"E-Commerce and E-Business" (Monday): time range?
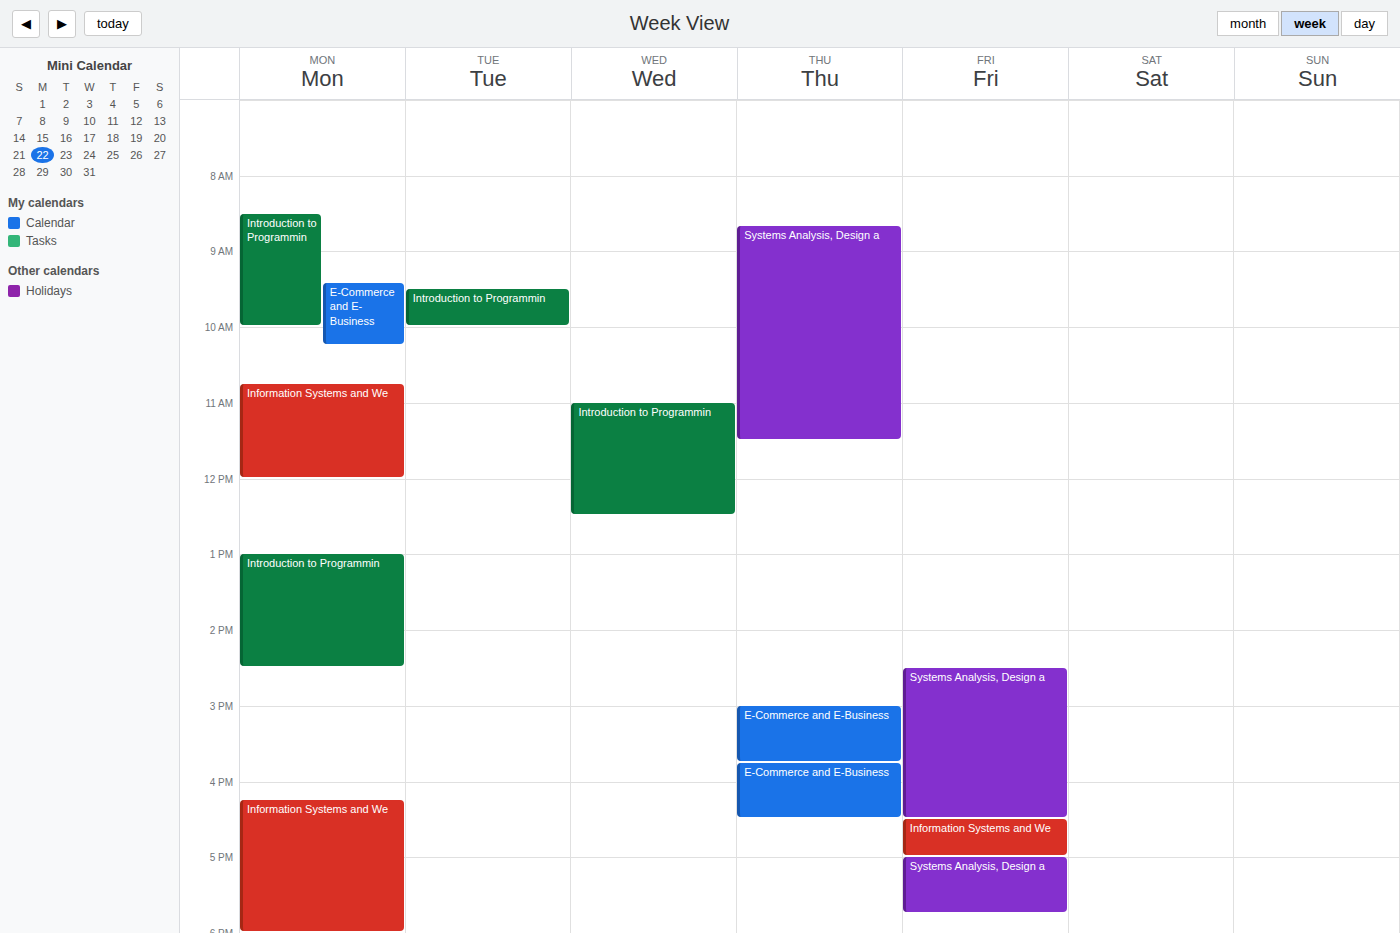
9:25 AM to 10:15 AM